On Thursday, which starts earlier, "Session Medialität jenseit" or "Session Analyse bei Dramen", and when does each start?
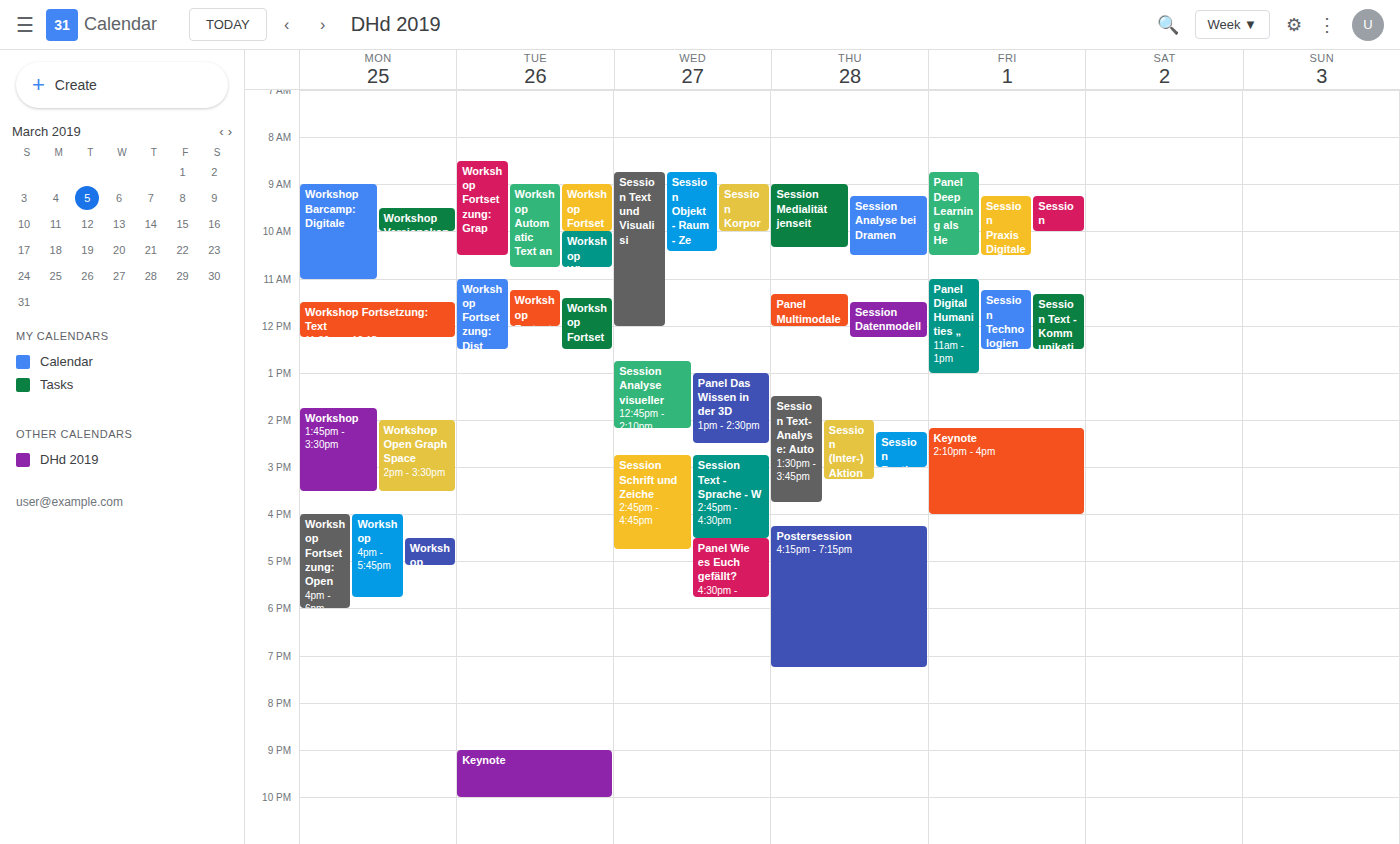
"Session Medialität jenseit" 9:00 AM; "Session Analyse bei Dramen" 9:15 AM.